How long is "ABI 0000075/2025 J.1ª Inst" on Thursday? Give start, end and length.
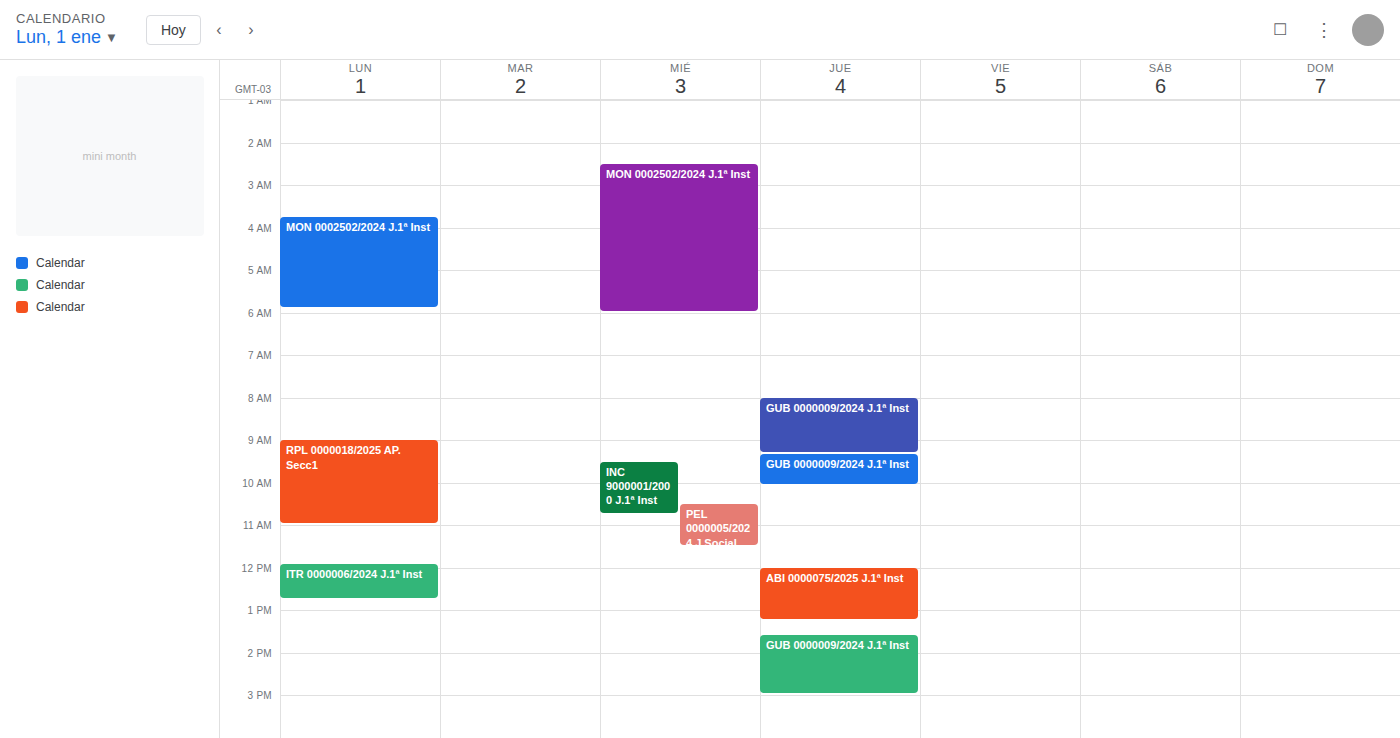
12:00 PM to 1:15 PM, 1 hour 15 minutes